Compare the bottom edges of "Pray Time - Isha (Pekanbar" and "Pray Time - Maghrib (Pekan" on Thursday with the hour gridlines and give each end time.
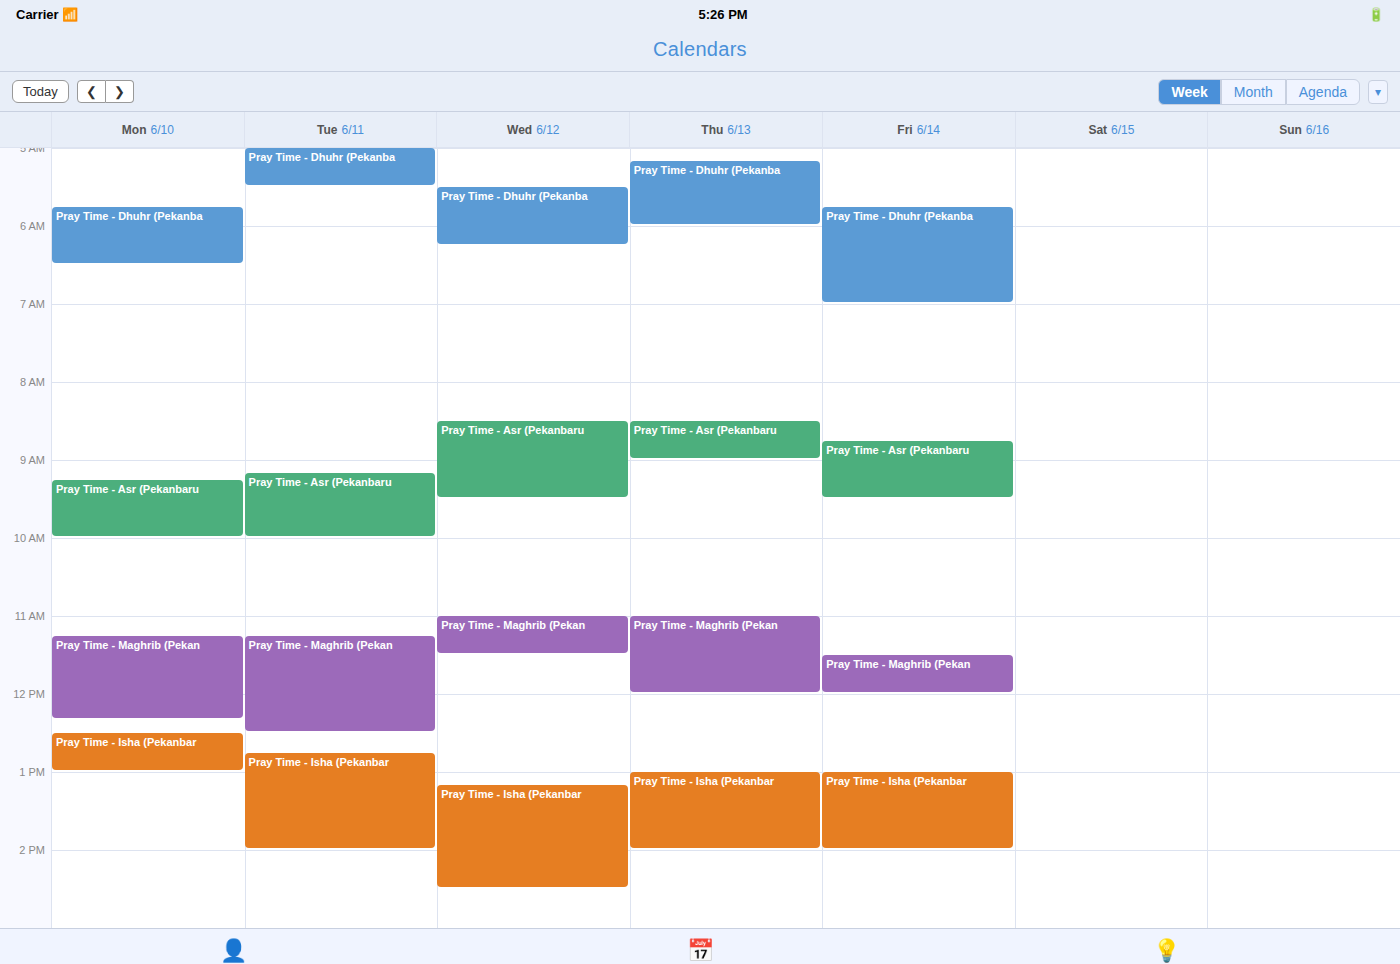
"Pray Time - Isha (Pekanbar": 2:00 PM, exactly on the 2 PM line. "Pray Time - Maghrib (Pekan": 12:00 PM, exactly on the 12 PM line.